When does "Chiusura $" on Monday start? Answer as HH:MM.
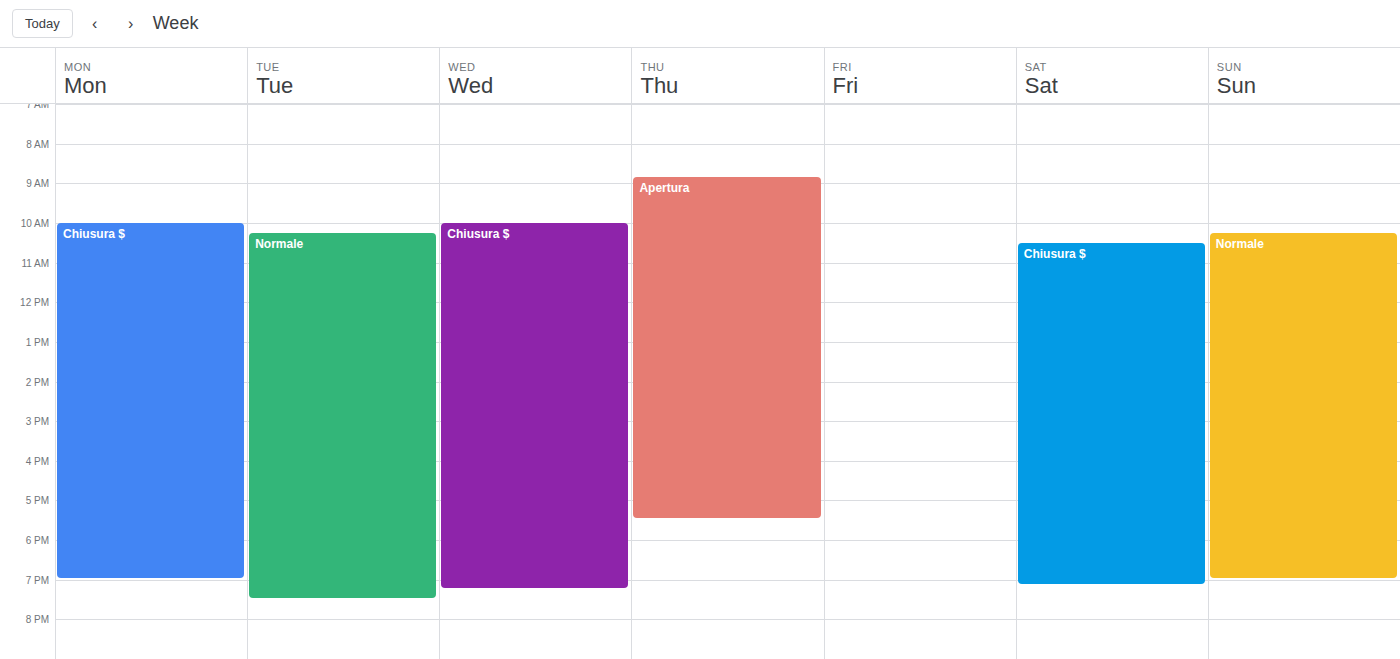
10:00